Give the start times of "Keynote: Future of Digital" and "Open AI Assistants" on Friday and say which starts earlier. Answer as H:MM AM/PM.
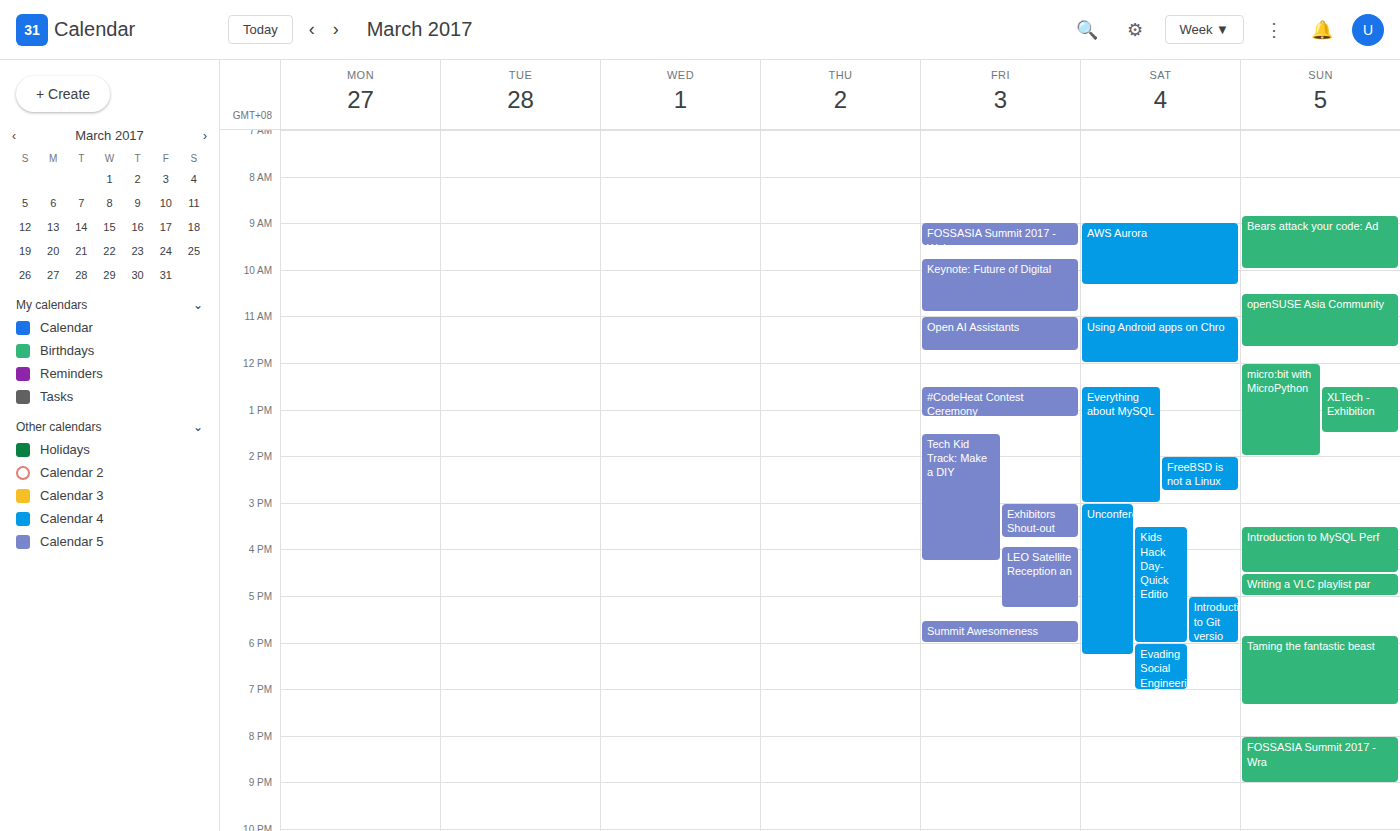
"Keynote: Future of Digital" 9:45 AM; "Open AI Assistants" 11:00 AM.